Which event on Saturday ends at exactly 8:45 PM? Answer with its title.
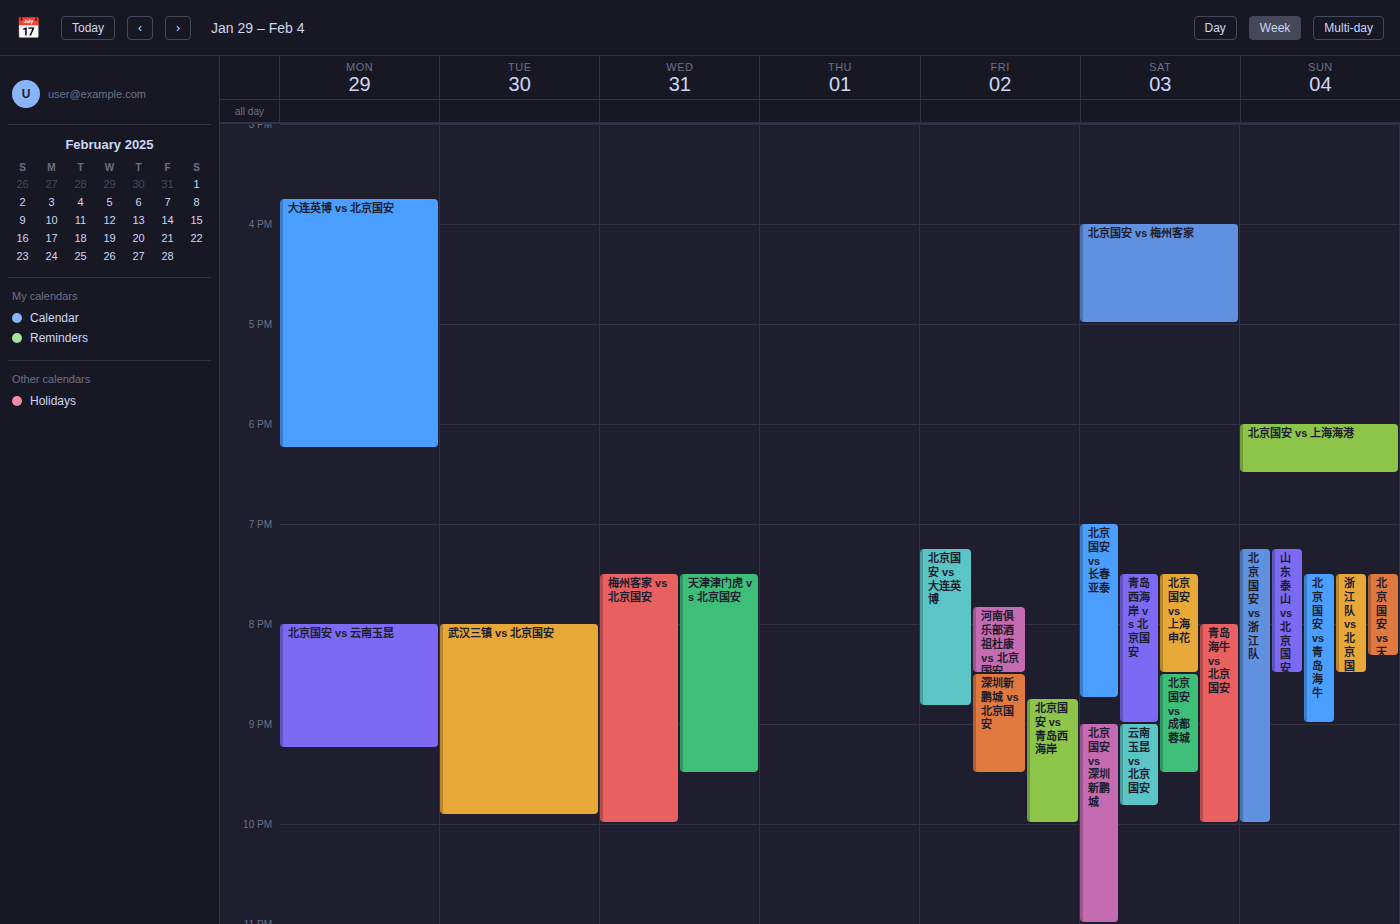
"北京国安 vs 长春亚泰"